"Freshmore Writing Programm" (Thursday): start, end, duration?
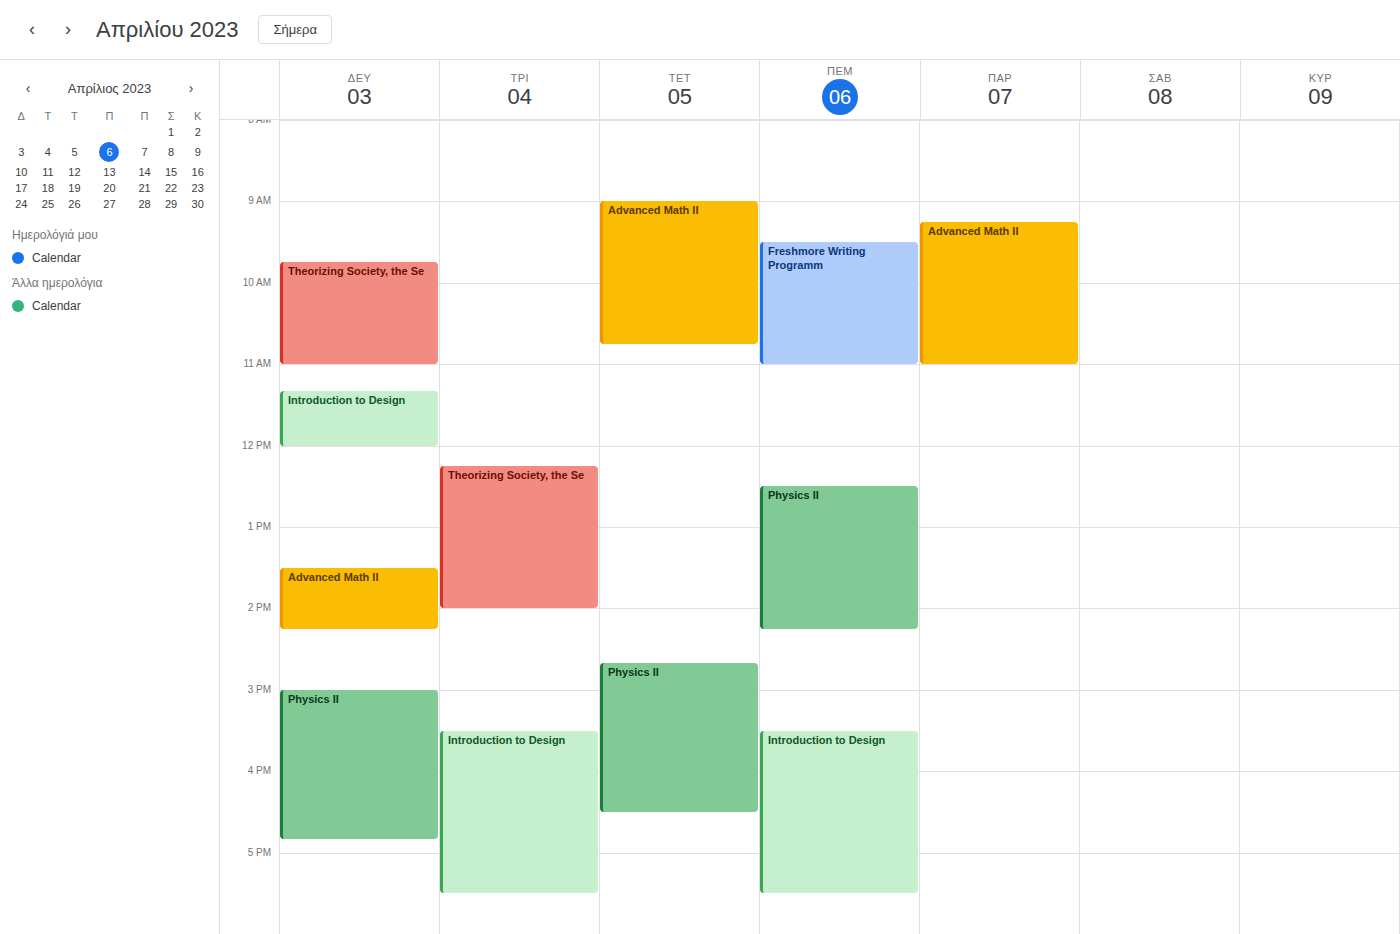
9:30 AM to 11:00 AM, 1 hour 30 minutes